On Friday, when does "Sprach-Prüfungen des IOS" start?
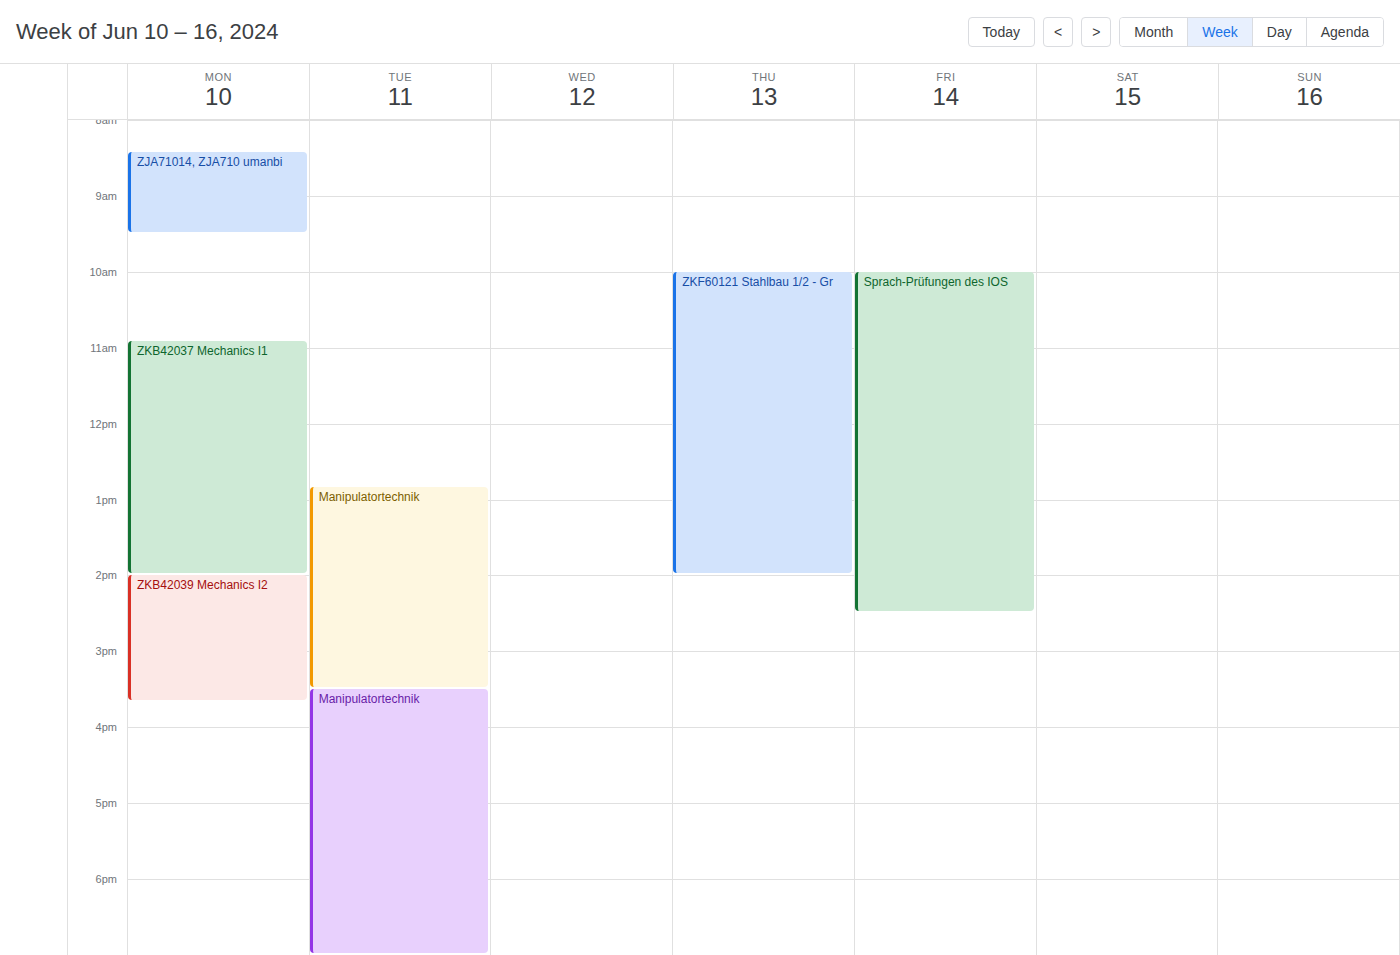
10:00